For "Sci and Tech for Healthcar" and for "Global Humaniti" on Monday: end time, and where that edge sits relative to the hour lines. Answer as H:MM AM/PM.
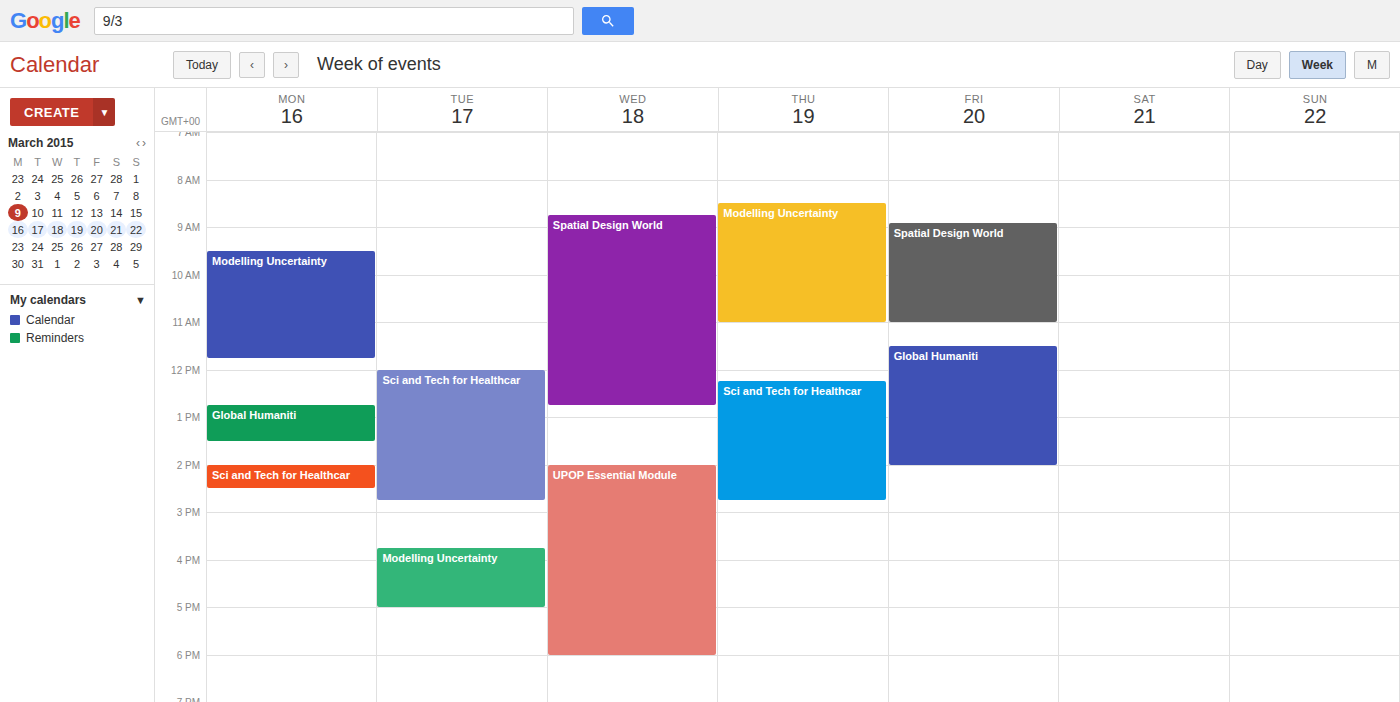
"Sci and Tech for Healthcar": 2:30 PM, halfway between the 2 PM and 3 PM lines. "Global Humaniti": 1:30 PM, halfway between the 1 PM and 2 PM lines.